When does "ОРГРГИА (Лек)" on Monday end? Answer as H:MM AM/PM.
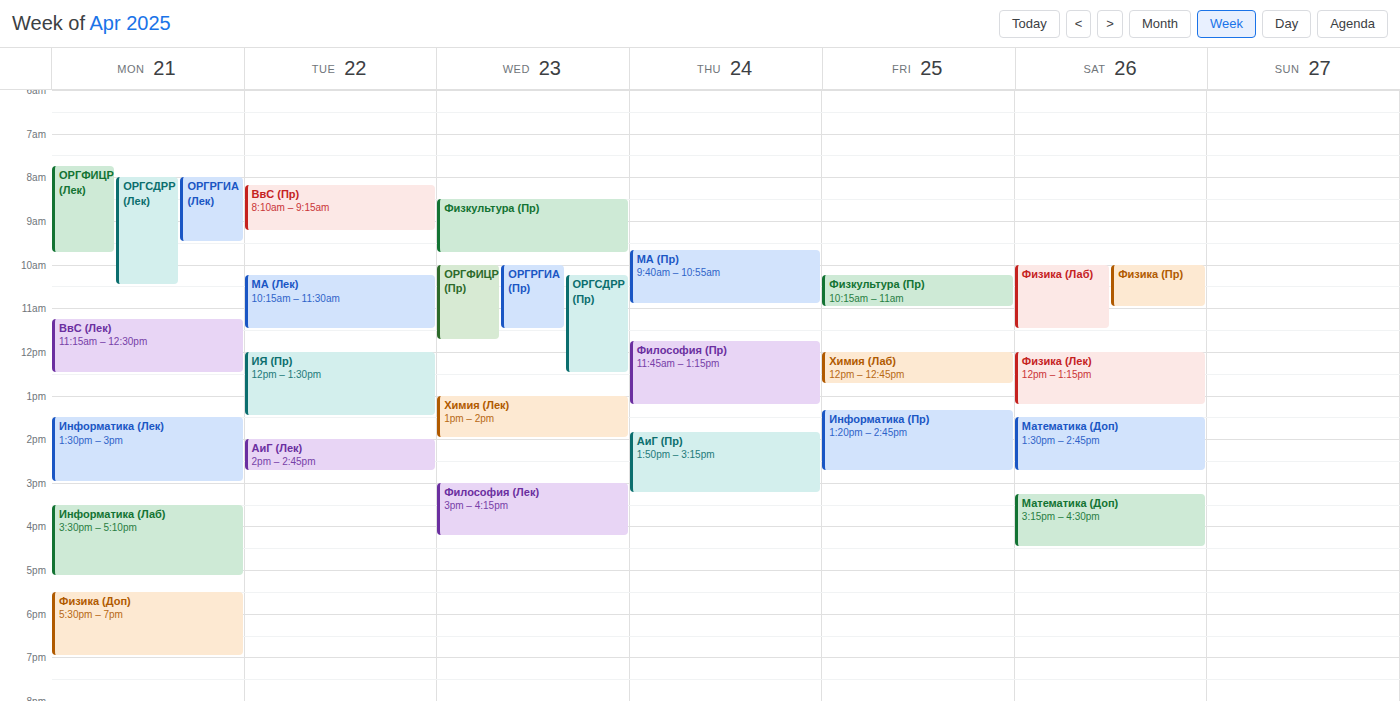
9:30 AM